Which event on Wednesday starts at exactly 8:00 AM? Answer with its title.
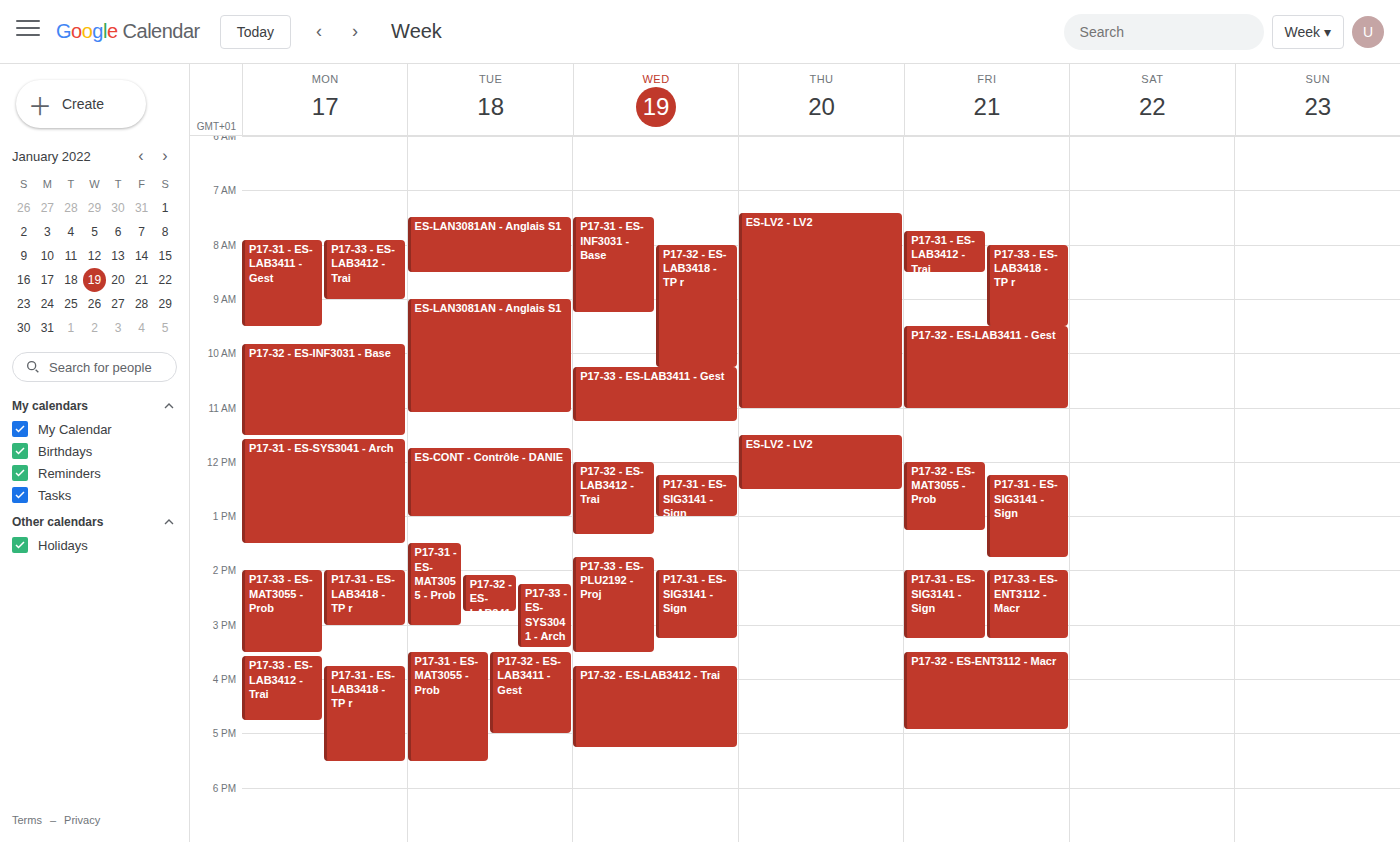
"P17-32 - ES-LAB3418 - TP r"